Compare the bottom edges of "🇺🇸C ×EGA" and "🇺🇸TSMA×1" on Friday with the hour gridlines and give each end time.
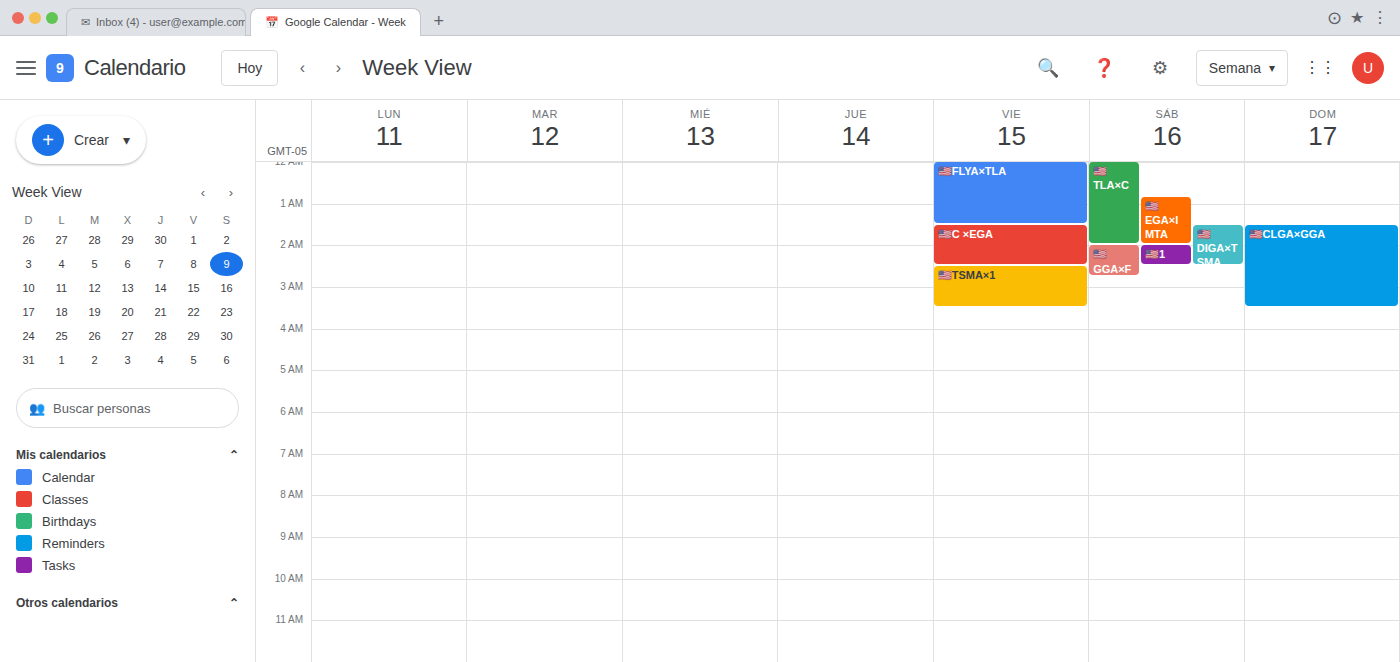
"🇺🇸C ×EGA": 02:30, halfway between the 02:00 and 03:00 lines. "🇺🇸TSMA×1": 03:30, halfway between the 03:00 and 04:00 lines.